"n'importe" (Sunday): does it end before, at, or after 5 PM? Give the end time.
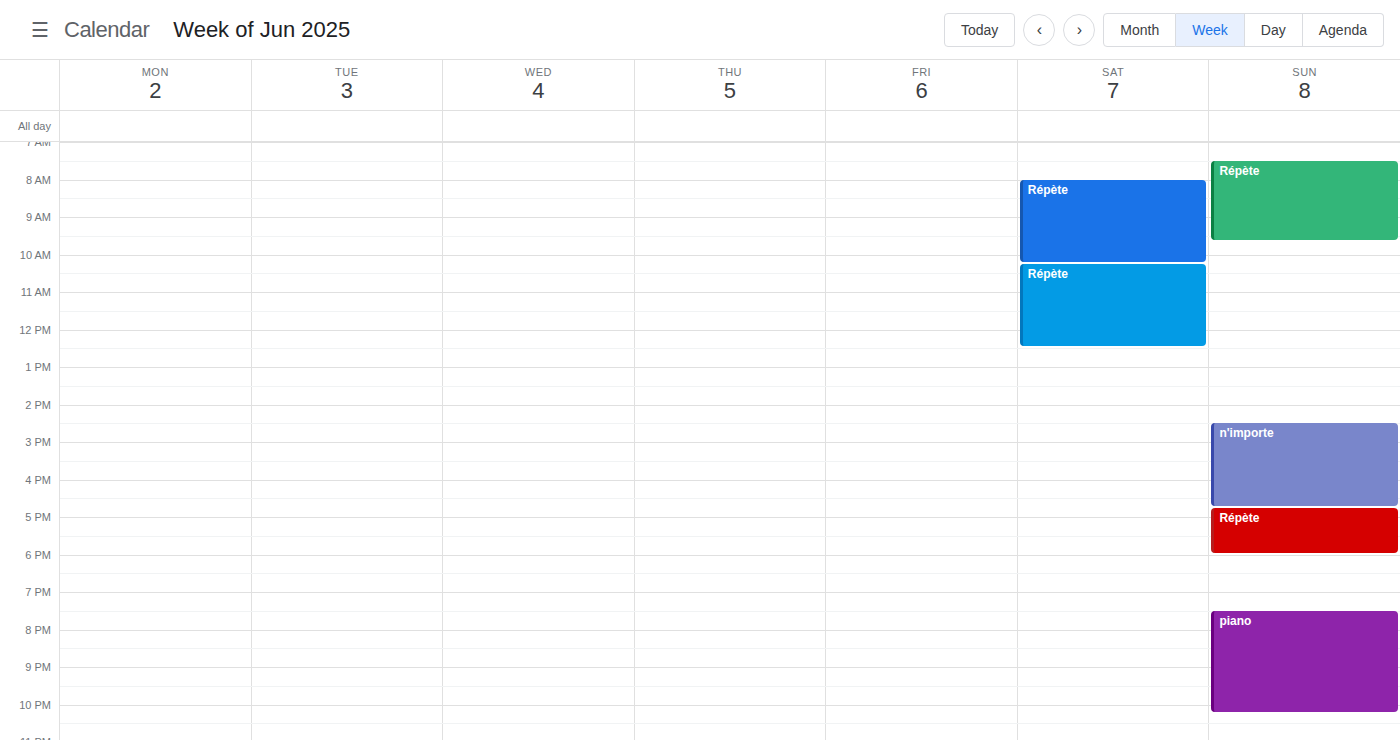
4:45 PM -- before 5 PM, 15 minutes above the 5 PM line.